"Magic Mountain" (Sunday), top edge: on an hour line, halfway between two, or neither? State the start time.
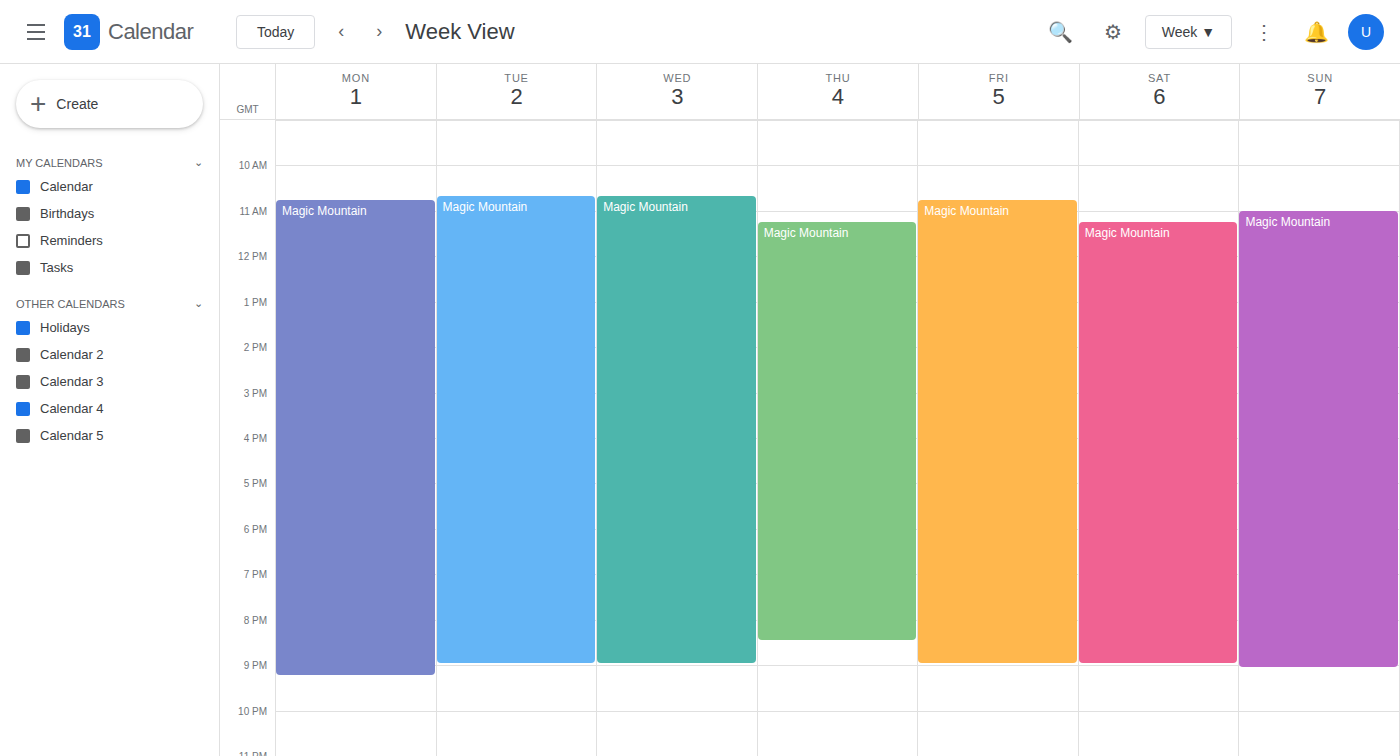
11:00 AM -- exactly on the 11 AM line.